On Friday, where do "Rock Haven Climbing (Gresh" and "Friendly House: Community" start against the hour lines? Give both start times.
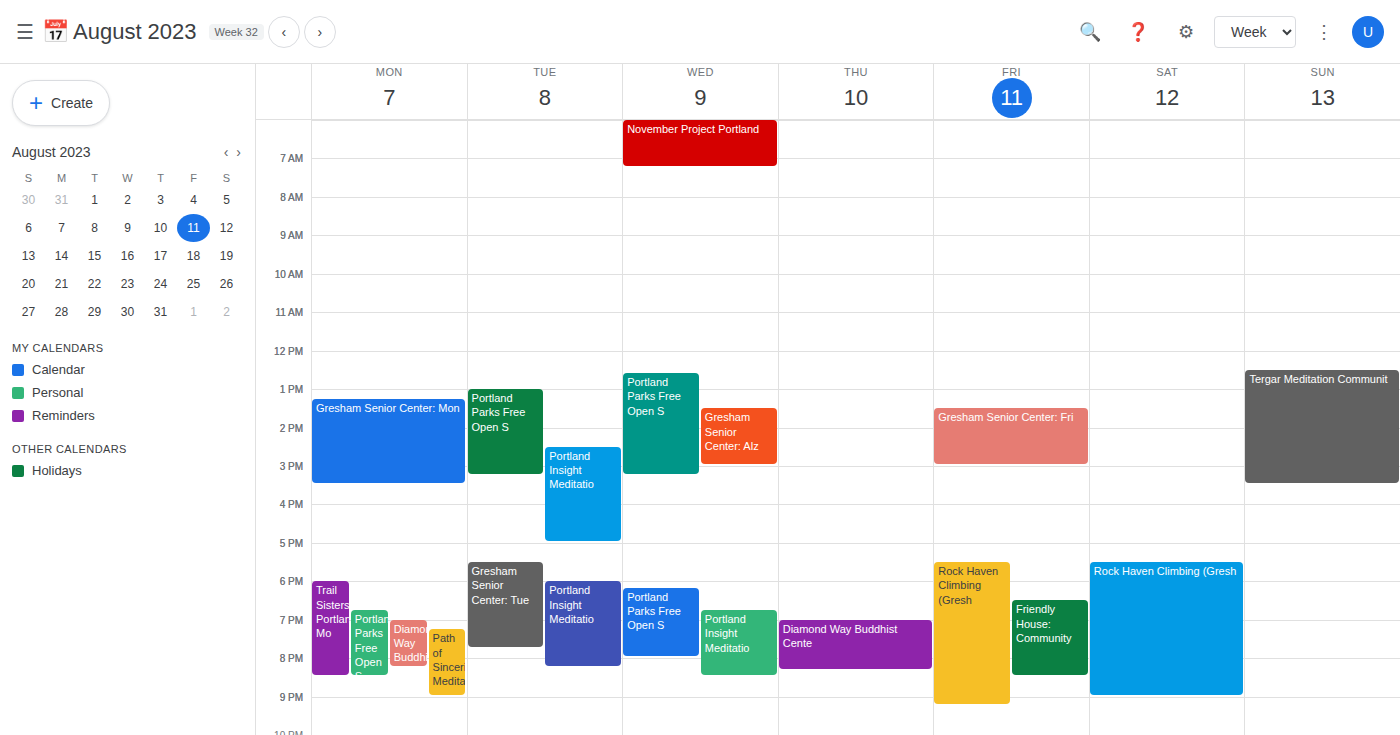
"Rock Haven Climbing (Gresh": 17:30, halfway between the 17:00 and 18:00 lines. "Friendly House: Community": 18:30, halfway between the 18:00 and 19:00 lines.